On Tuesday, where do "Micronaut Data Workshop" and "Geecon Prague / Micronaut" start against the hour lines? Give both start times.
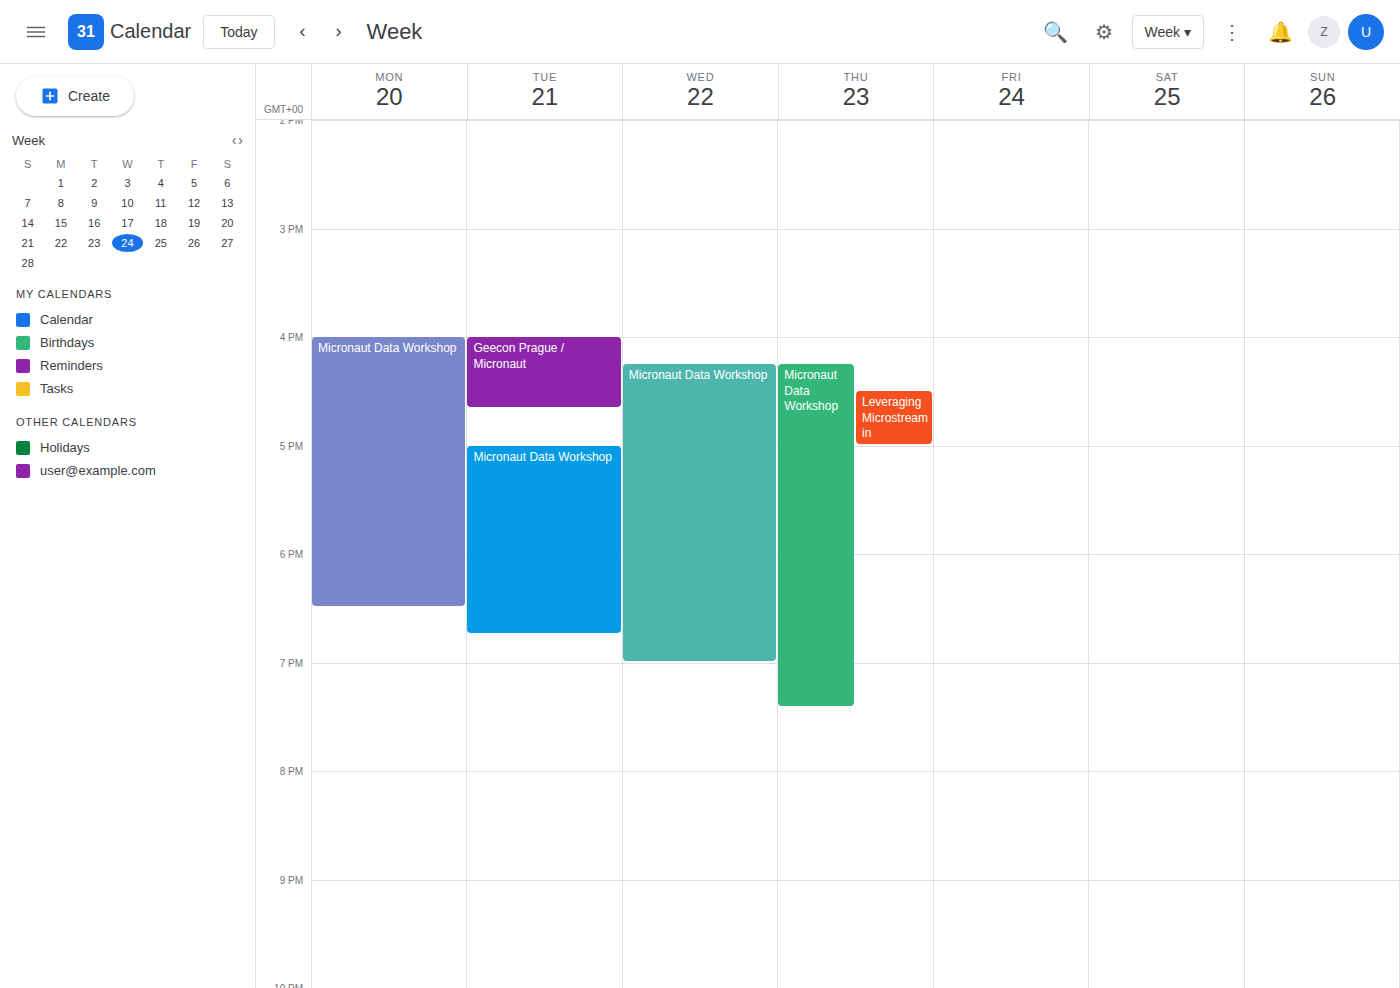
"Micronaut Data Workshop": 5:00 PM, exactly on the 5 PM line. "Geecon Prague / Micronaut": 4:00 PM, exactly on the 4 PM line.